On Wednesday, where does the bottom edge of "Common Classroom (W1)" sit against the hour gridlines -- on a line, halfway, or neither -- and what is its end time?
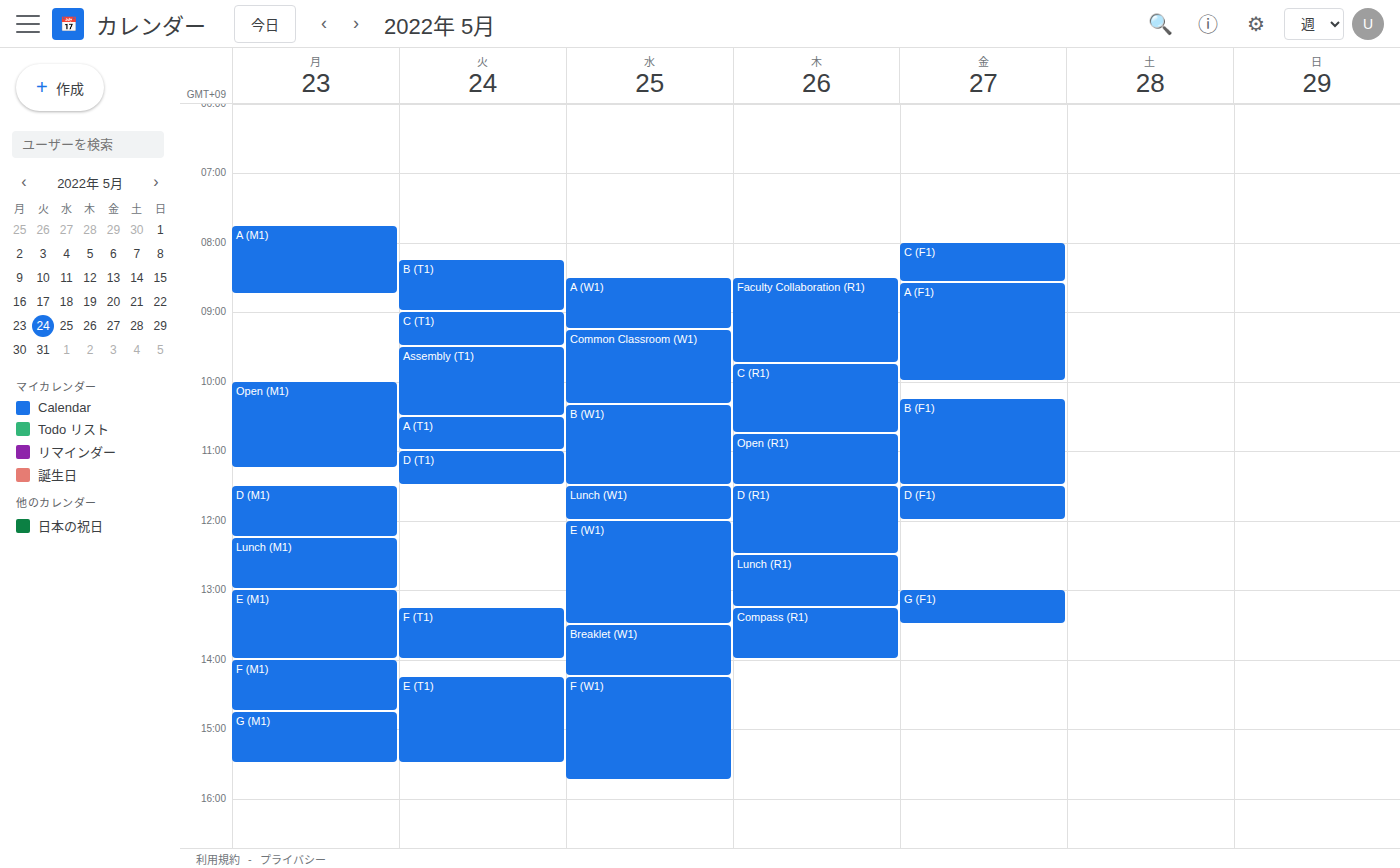
10:20 AM -- neither: 20 minutes below the 10 AM line and 40 minutes above the 11 AM line.